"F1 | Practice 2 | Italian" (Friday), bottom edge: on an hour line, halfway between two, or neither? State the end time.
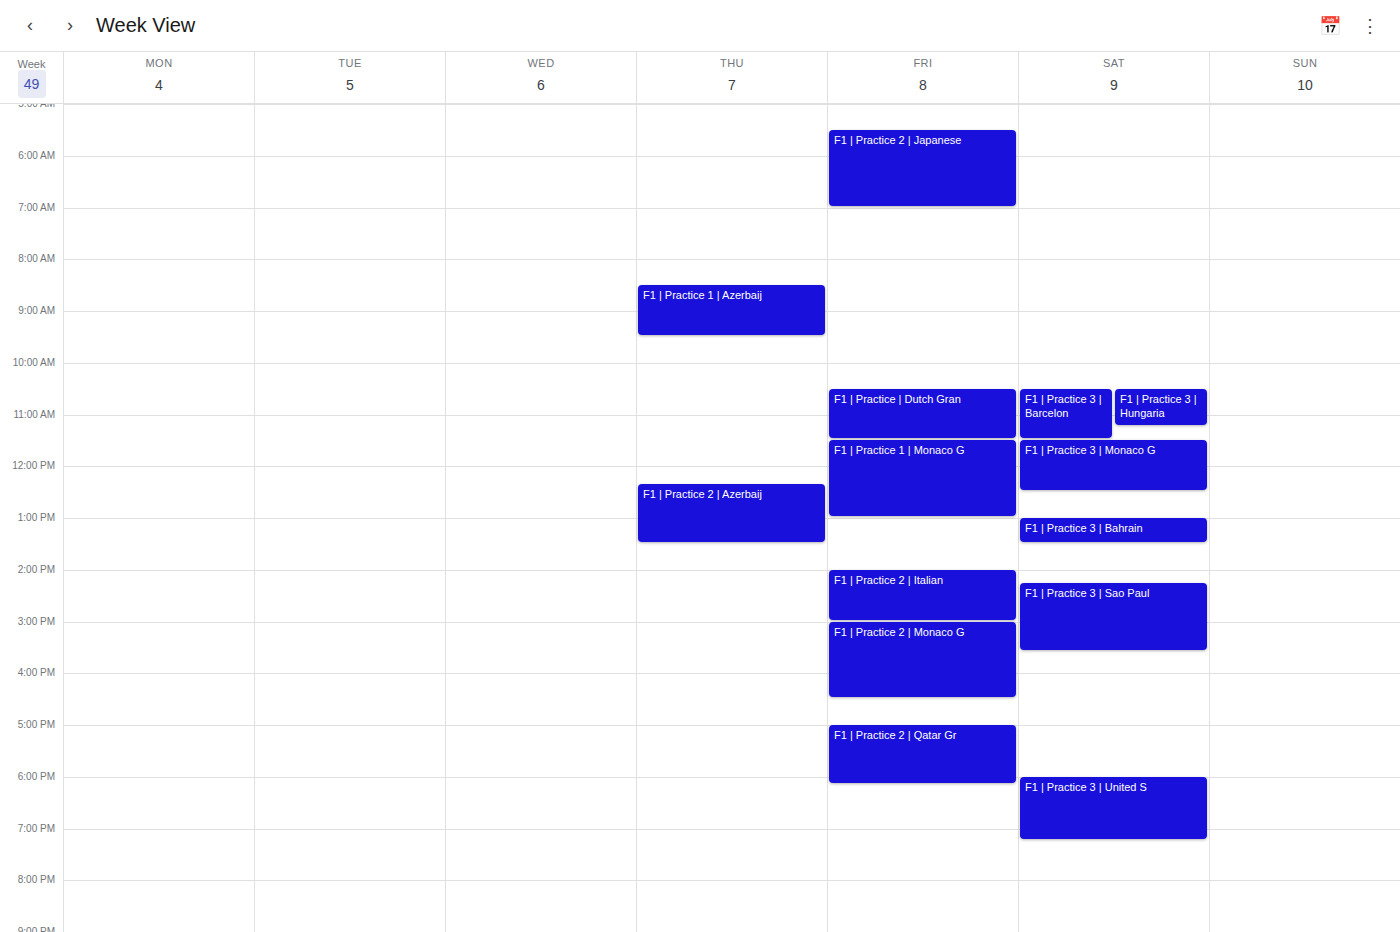
3:00 PM -- exactly on the 3 PM line.